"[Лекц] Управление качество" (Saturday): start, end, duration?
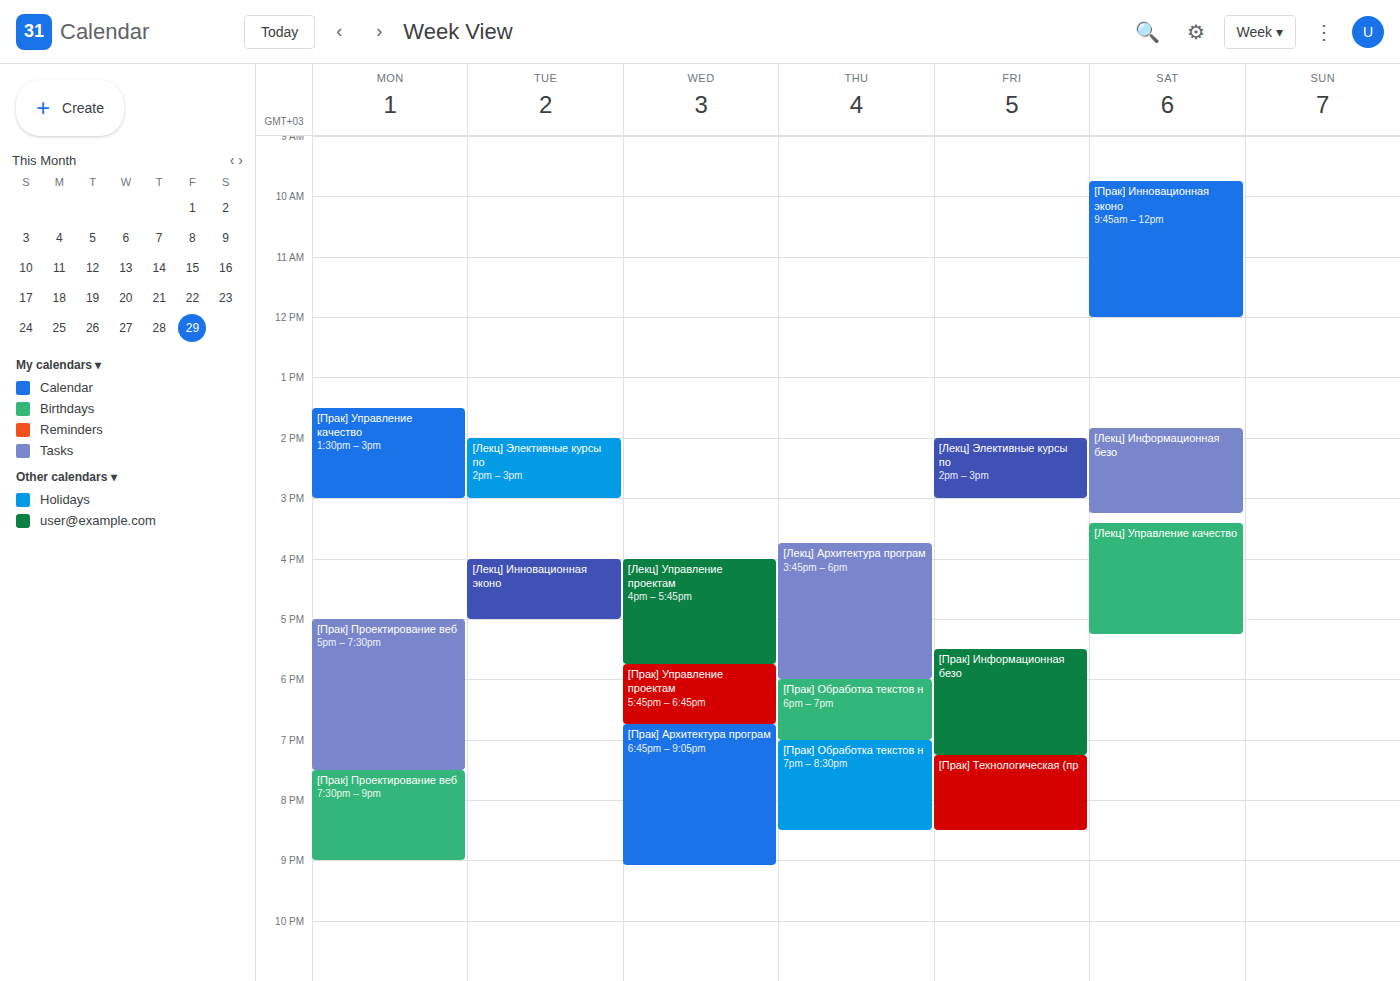
3:25 PM to 5:15 PM, 1 hour 50 minutes